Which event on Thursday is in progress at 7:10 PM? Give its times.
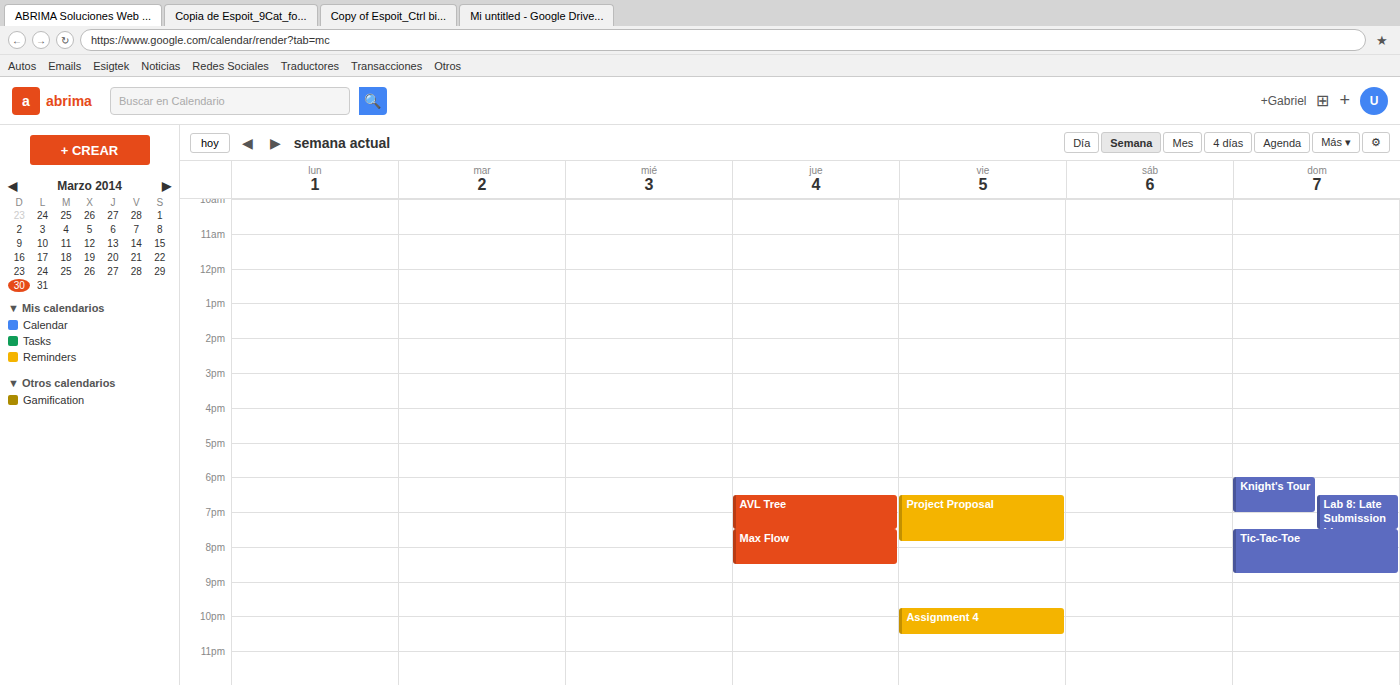
"AVL Tree", 6:30 PM to 7:30 PM